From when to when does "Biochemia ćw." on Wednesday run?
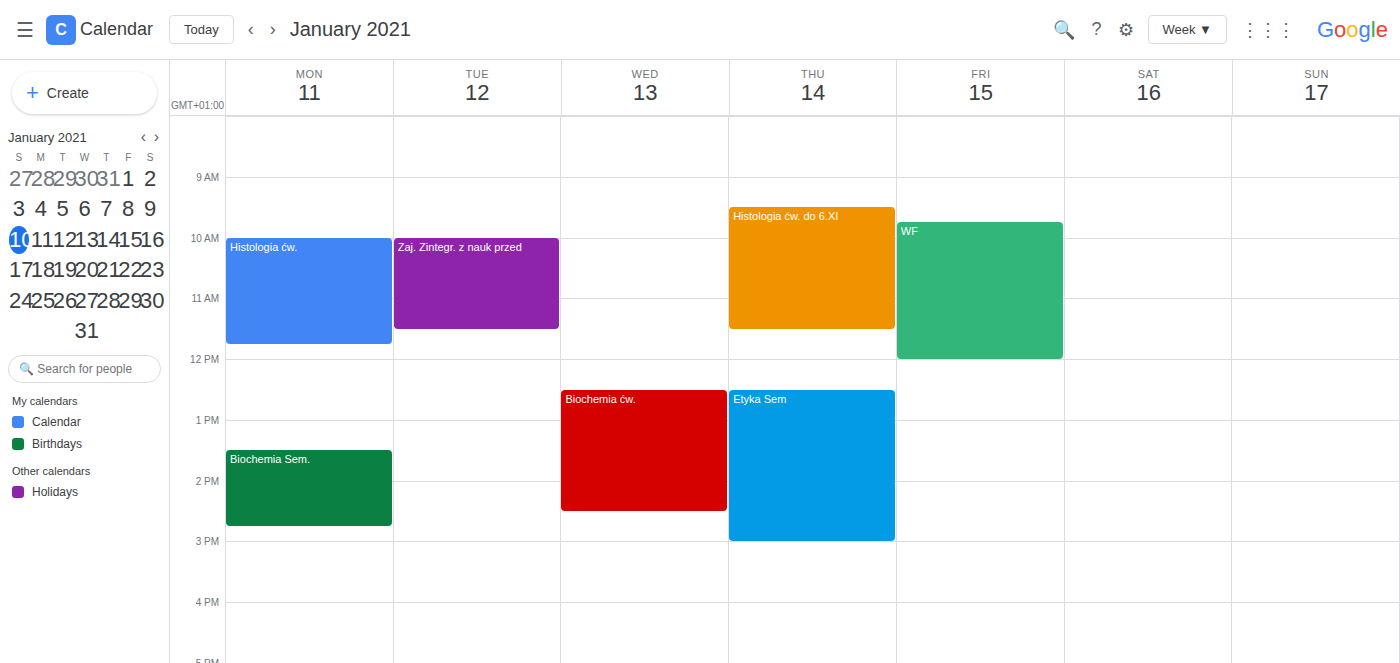
12:30 PM to 2:30 PM